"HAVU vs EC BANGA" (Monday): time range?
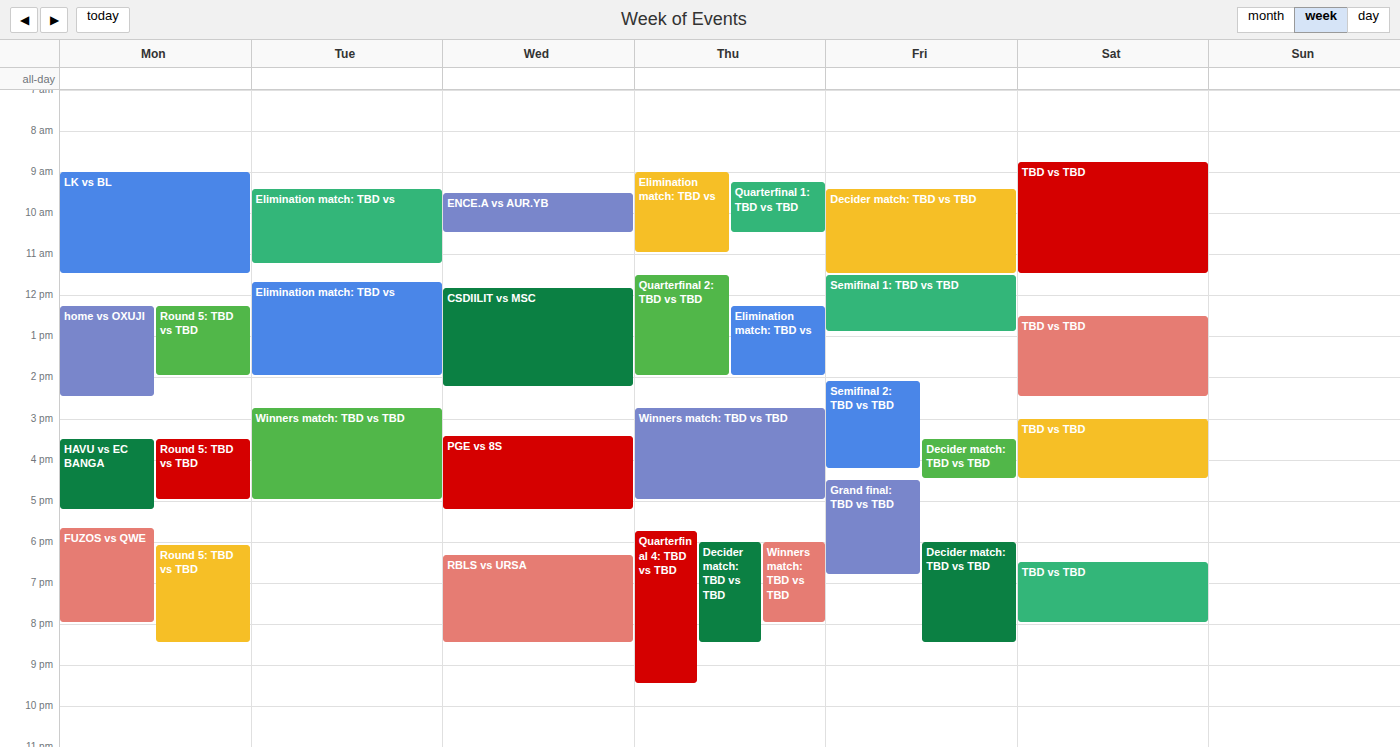
3:30 PM to 5:15 PM